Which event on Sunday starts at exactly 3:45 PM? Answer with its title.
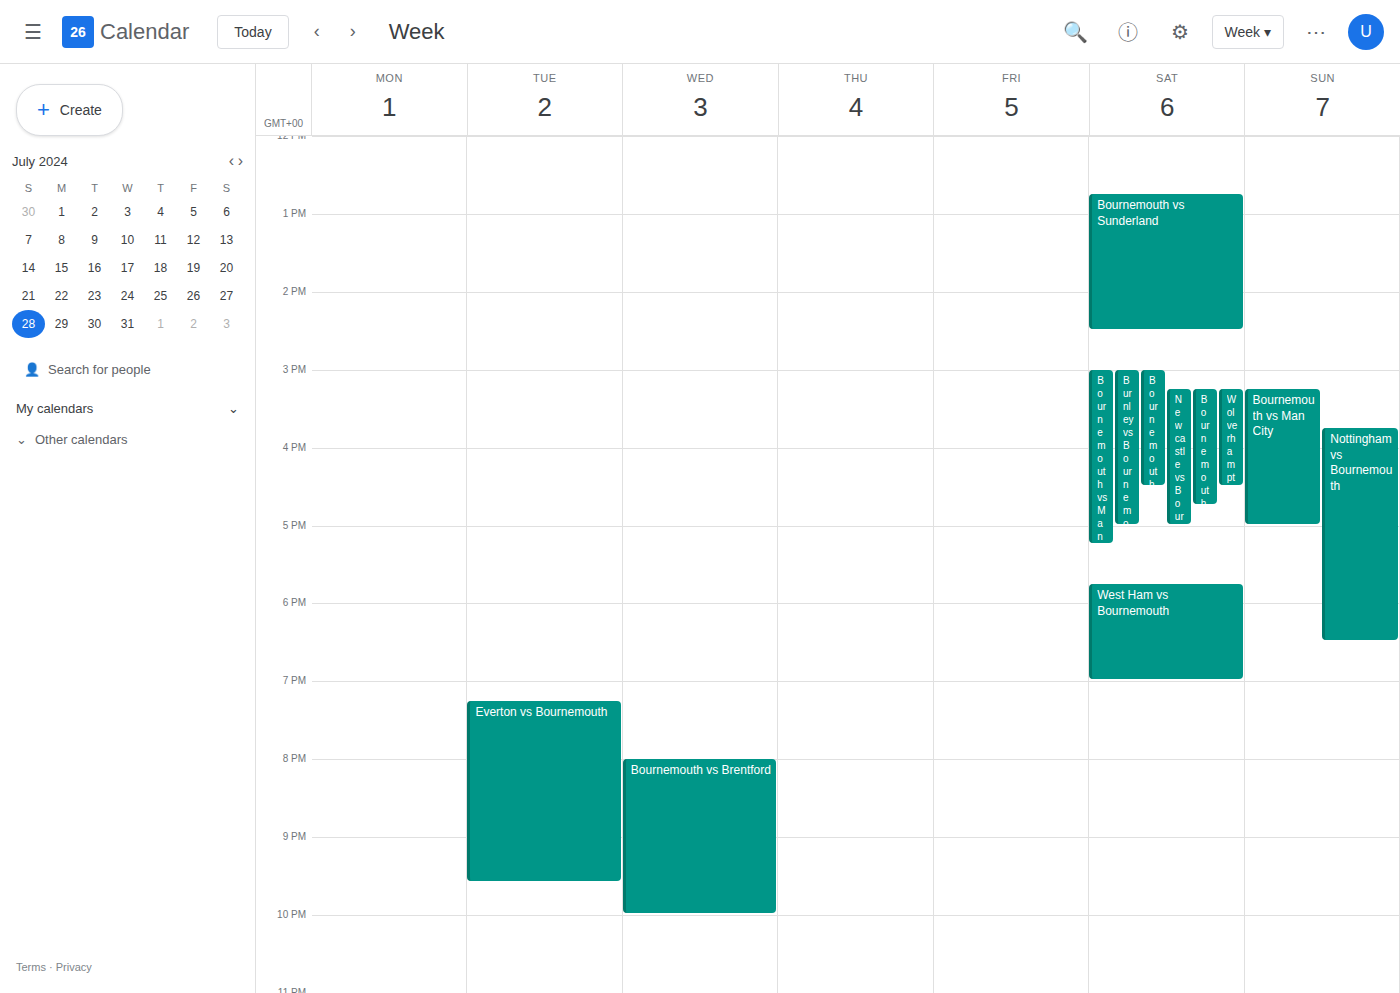
"Nottingham vs Bournemouth"